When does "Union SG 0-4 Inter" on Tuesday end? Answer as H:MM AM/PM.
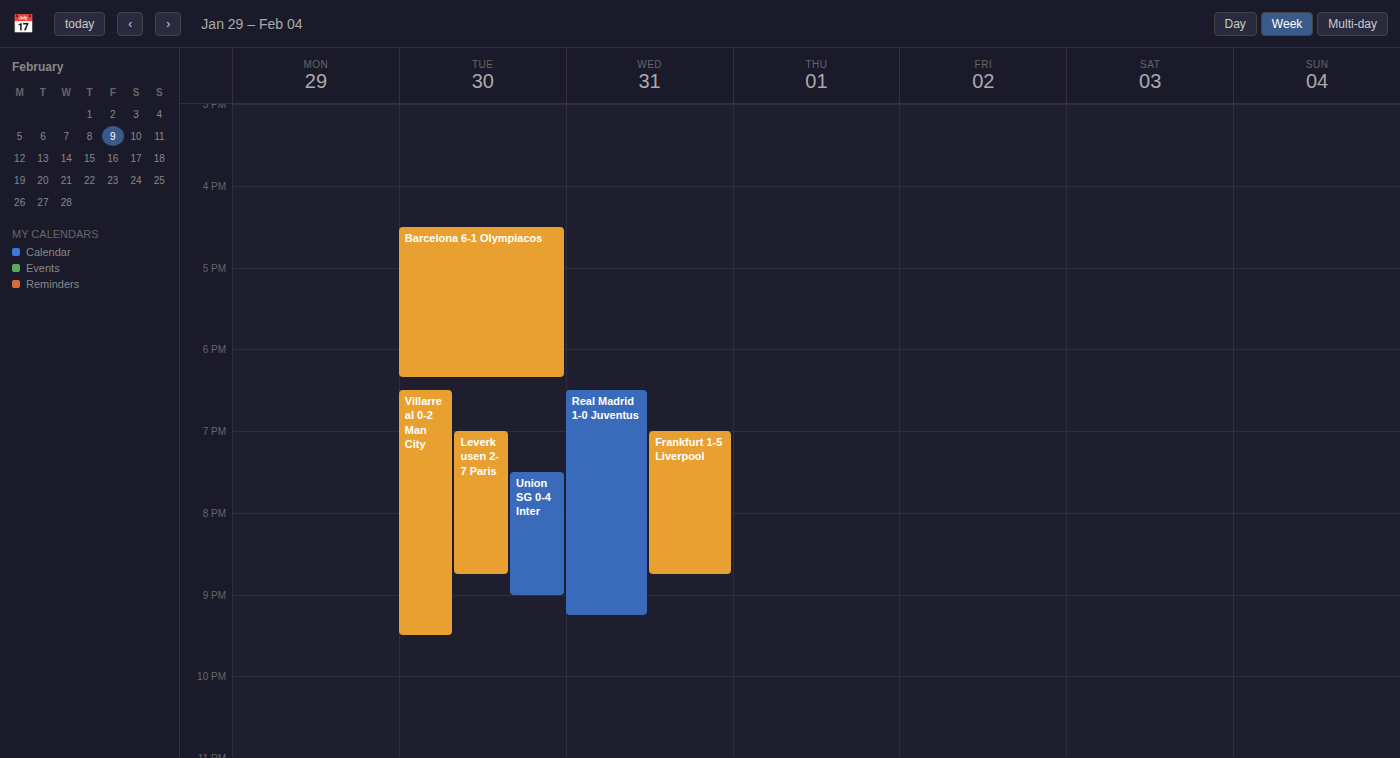
9:00 PM